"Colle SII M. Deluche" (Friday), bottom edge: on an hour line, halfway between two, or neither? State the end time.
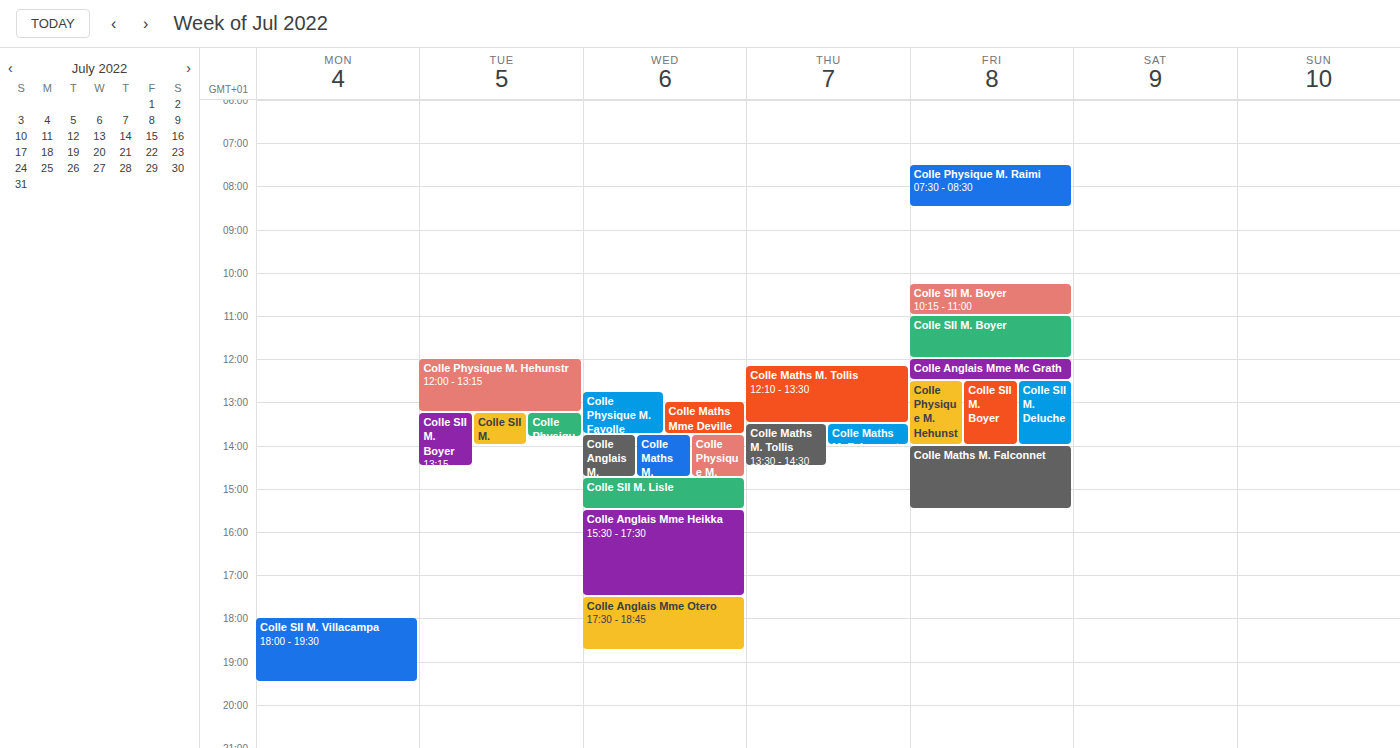
2:00 PM -- exactly on the 2 PM line.